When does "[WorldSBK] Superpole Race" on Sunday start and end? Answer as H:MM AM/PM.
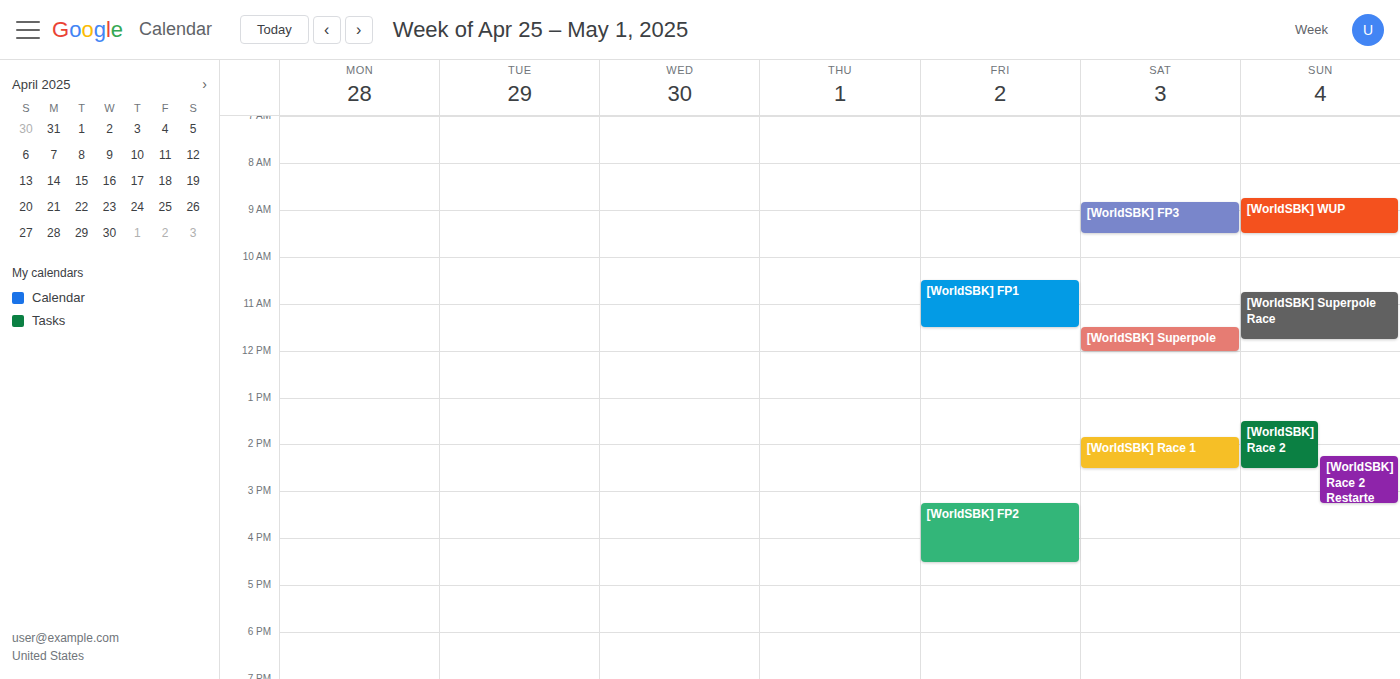
10:45 AM to 11:45 AM